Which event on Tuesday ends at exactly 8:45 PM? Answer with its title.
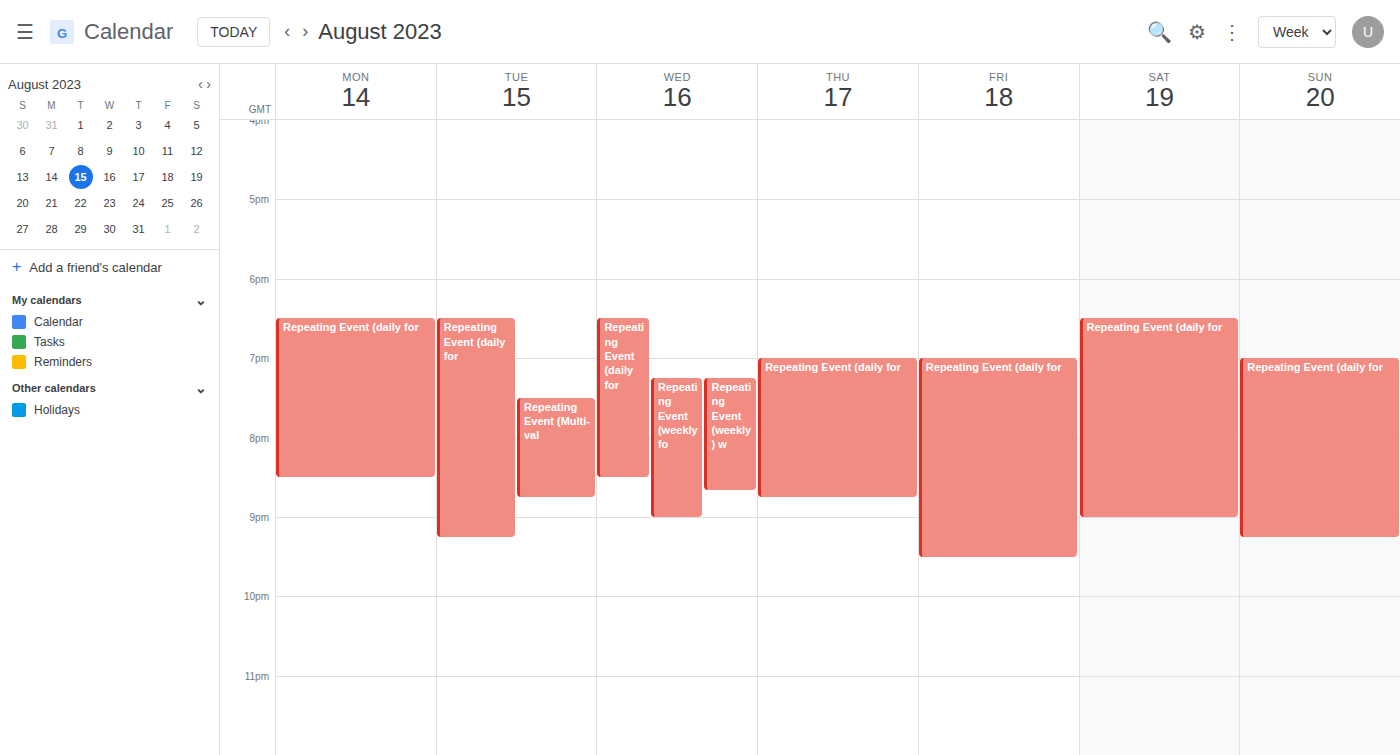
"Repeating Event (Multi-val"